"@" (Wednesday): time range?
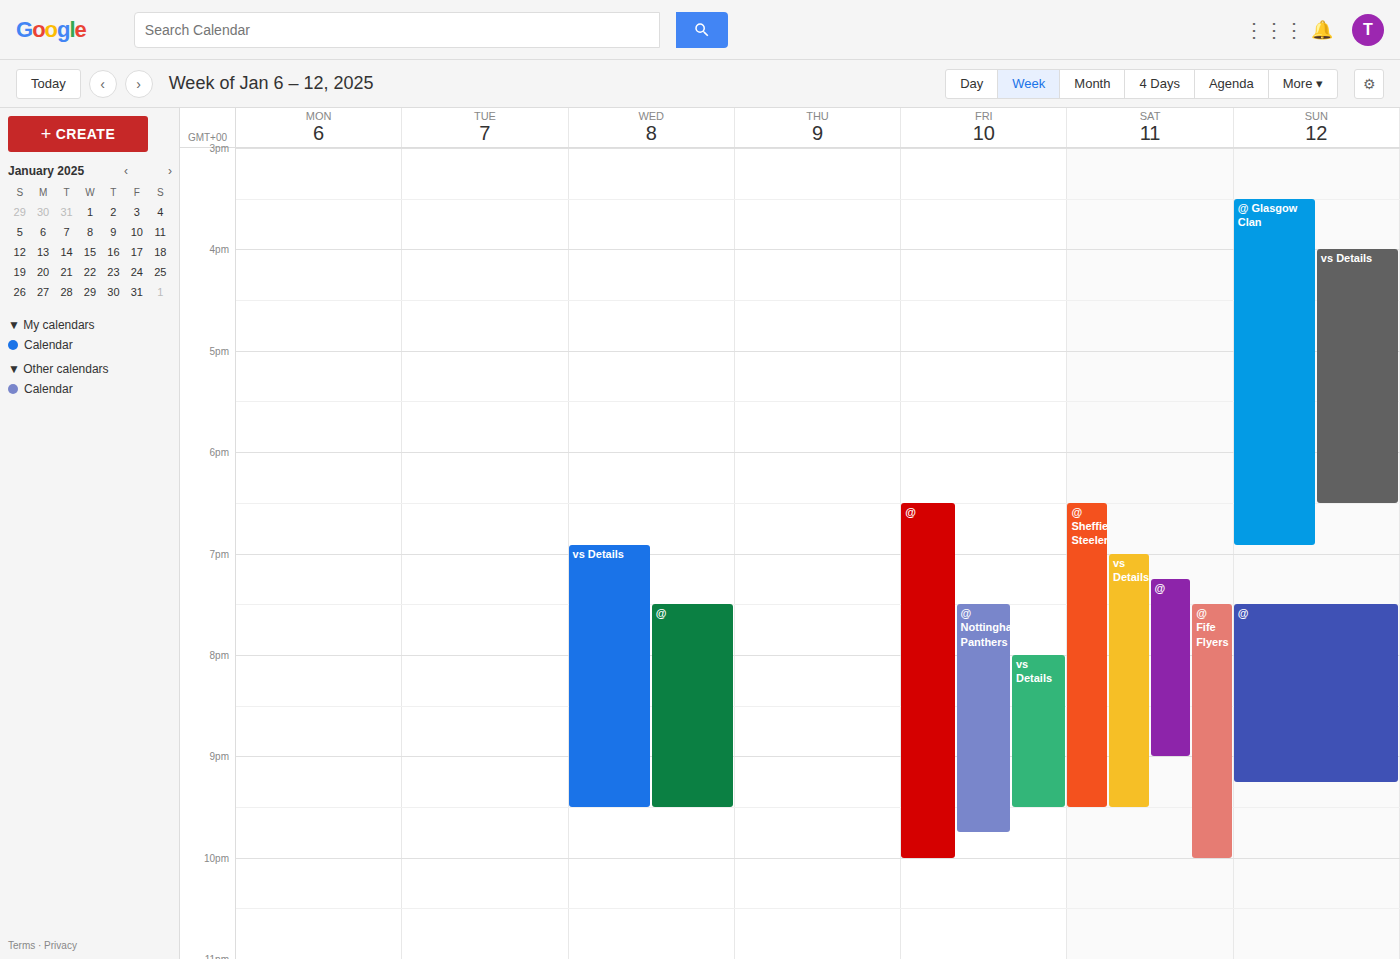
7:30 PM to 9:30 PM